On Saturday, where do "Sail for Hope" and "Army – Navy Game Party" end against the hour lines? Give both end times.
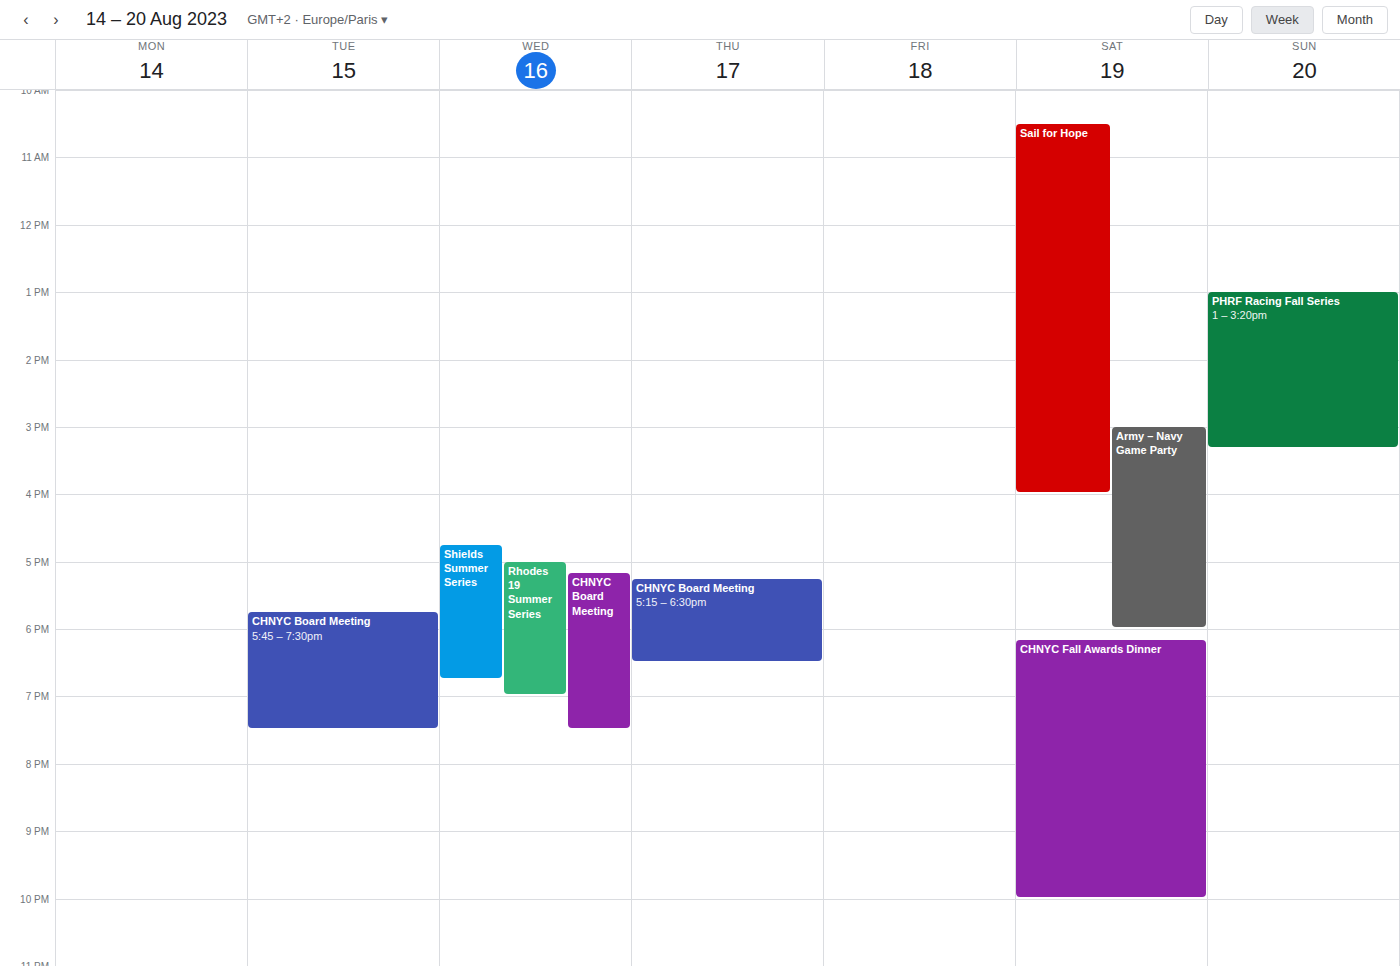
"Sail for Hope": 4:00 PM, exactly on the 4 PM line. "Army – Navy Game Party": 6:00 PM, exactly on the 6 PM line.